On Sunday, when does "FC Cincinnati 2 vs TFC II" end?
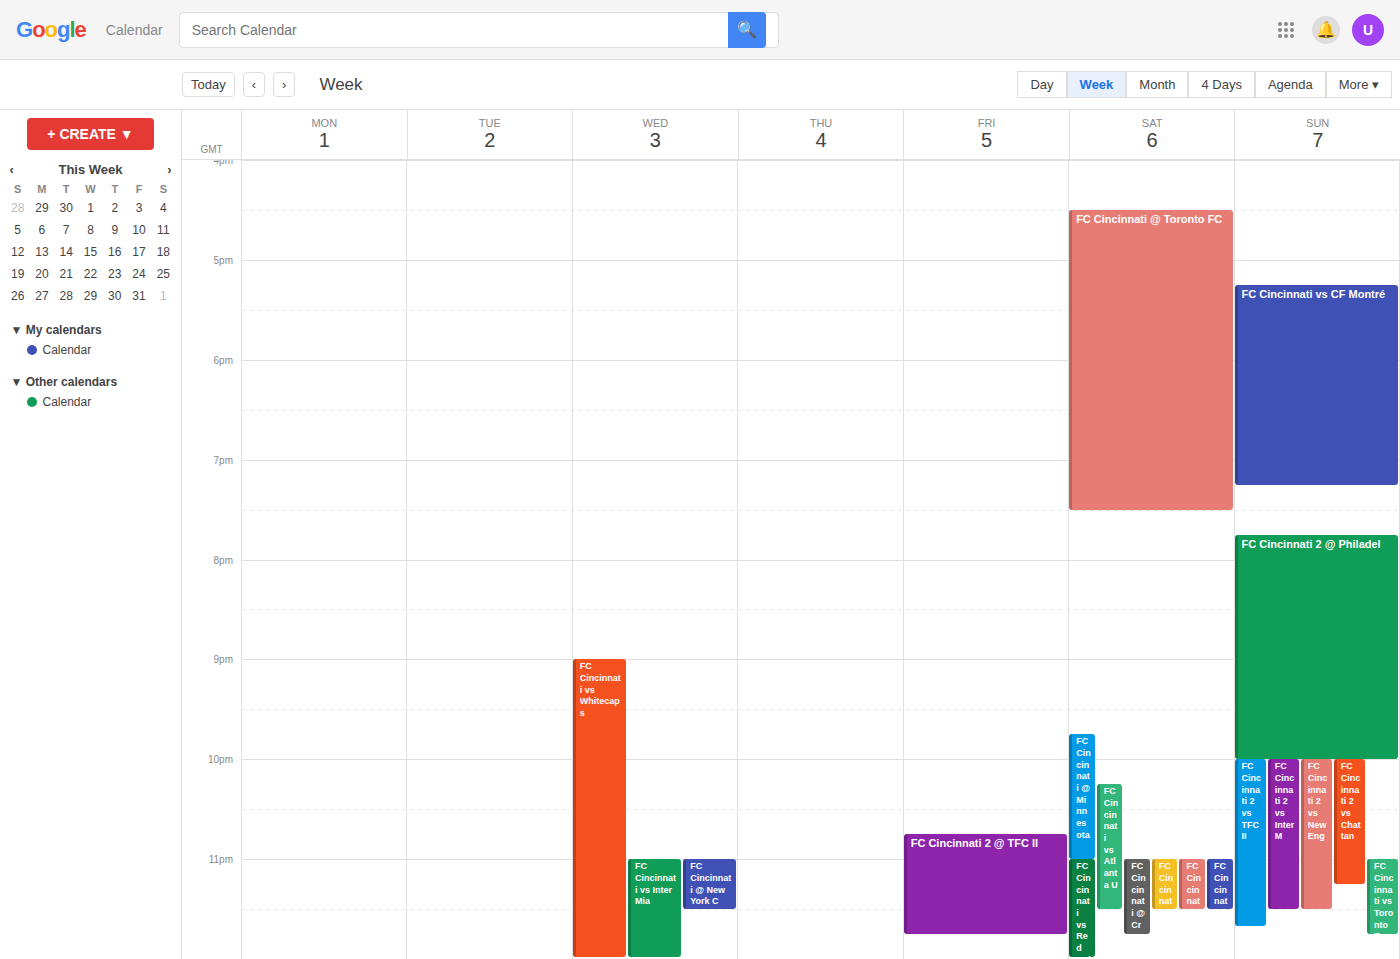
11:40 PM